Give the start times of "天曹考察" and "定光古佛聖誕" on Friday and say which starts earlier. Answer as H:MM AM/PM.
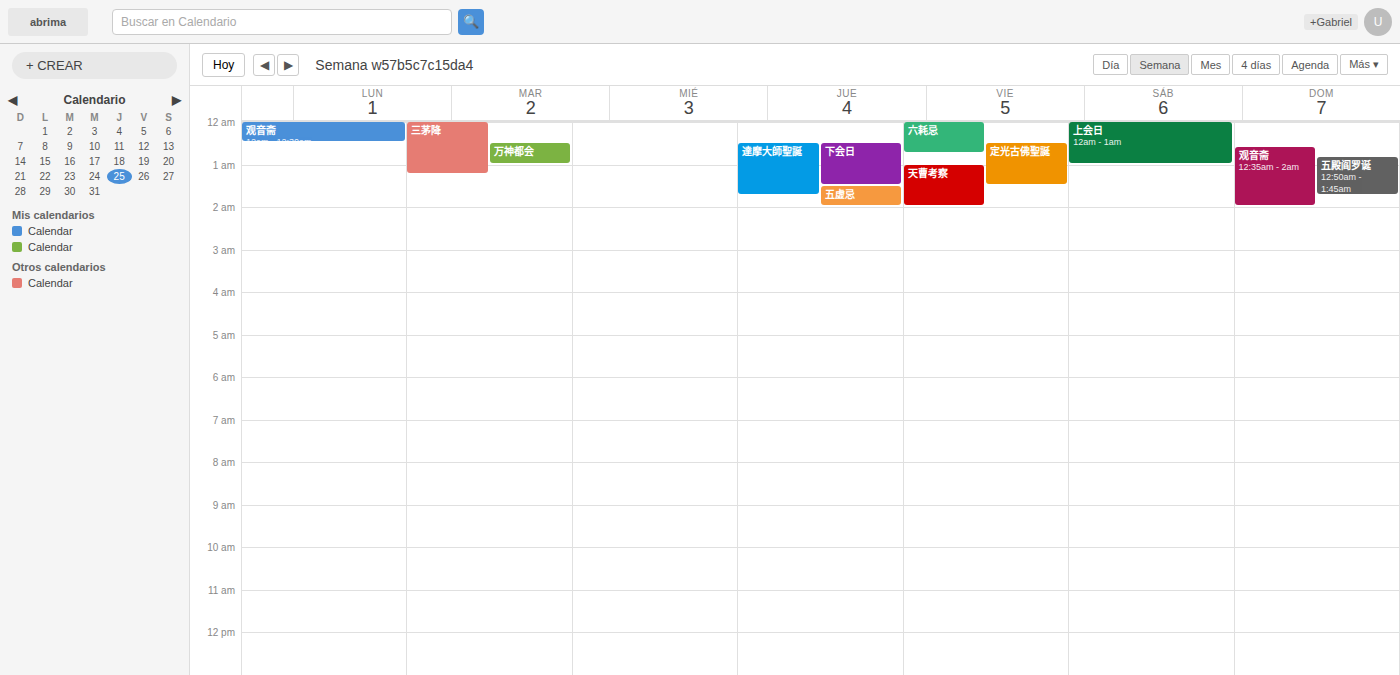
"定光古佛聖誕" 12:30 AM; "天曹考察" 1:00 AM.